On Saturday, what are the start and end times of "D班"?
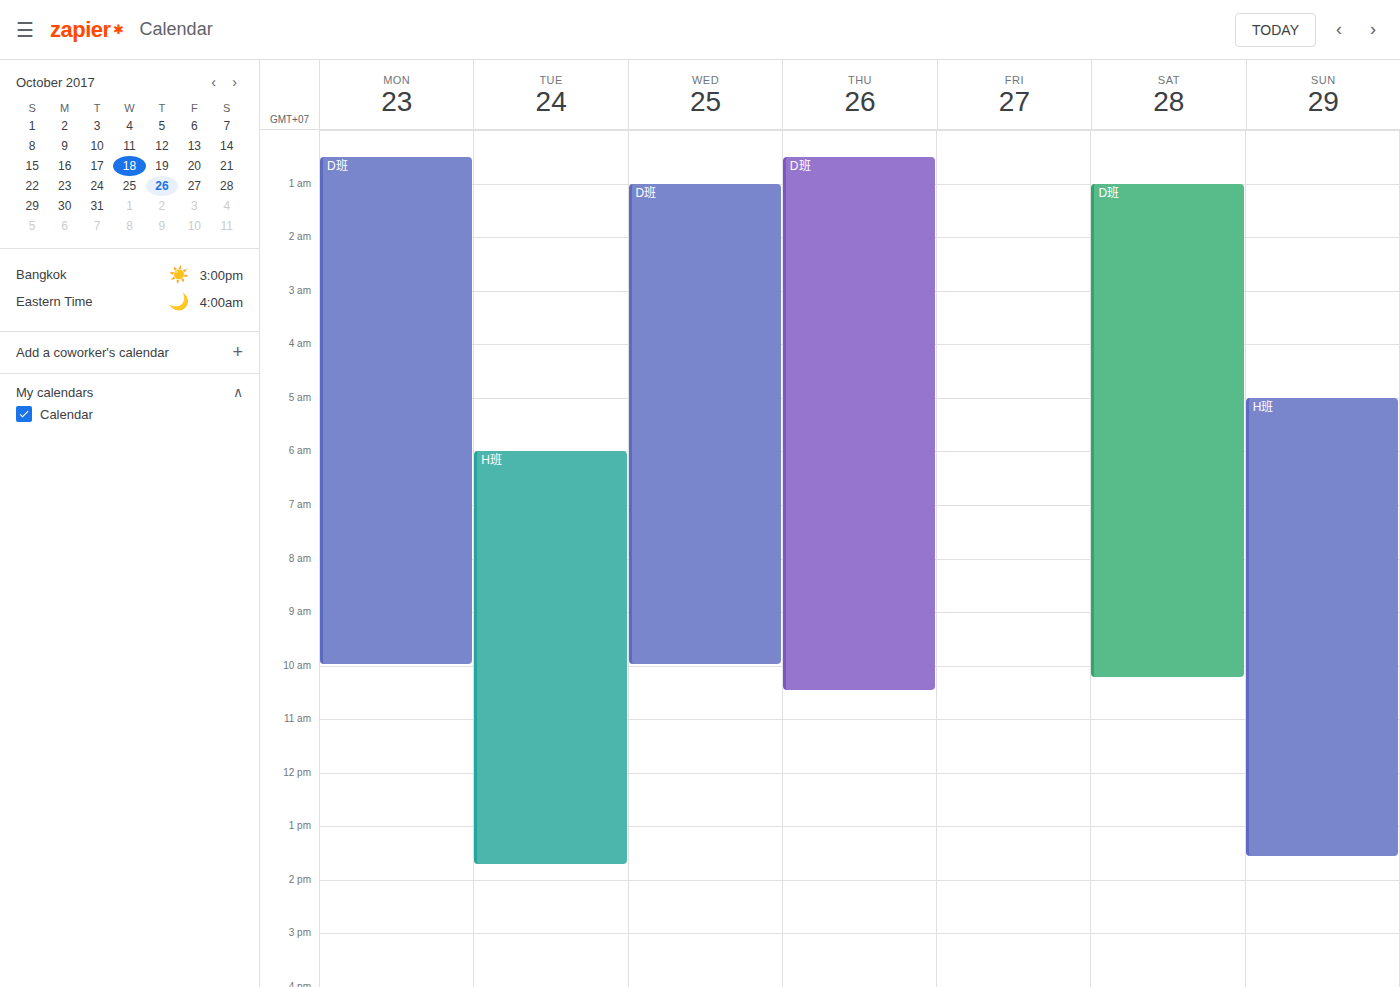
01:00 to 10:15